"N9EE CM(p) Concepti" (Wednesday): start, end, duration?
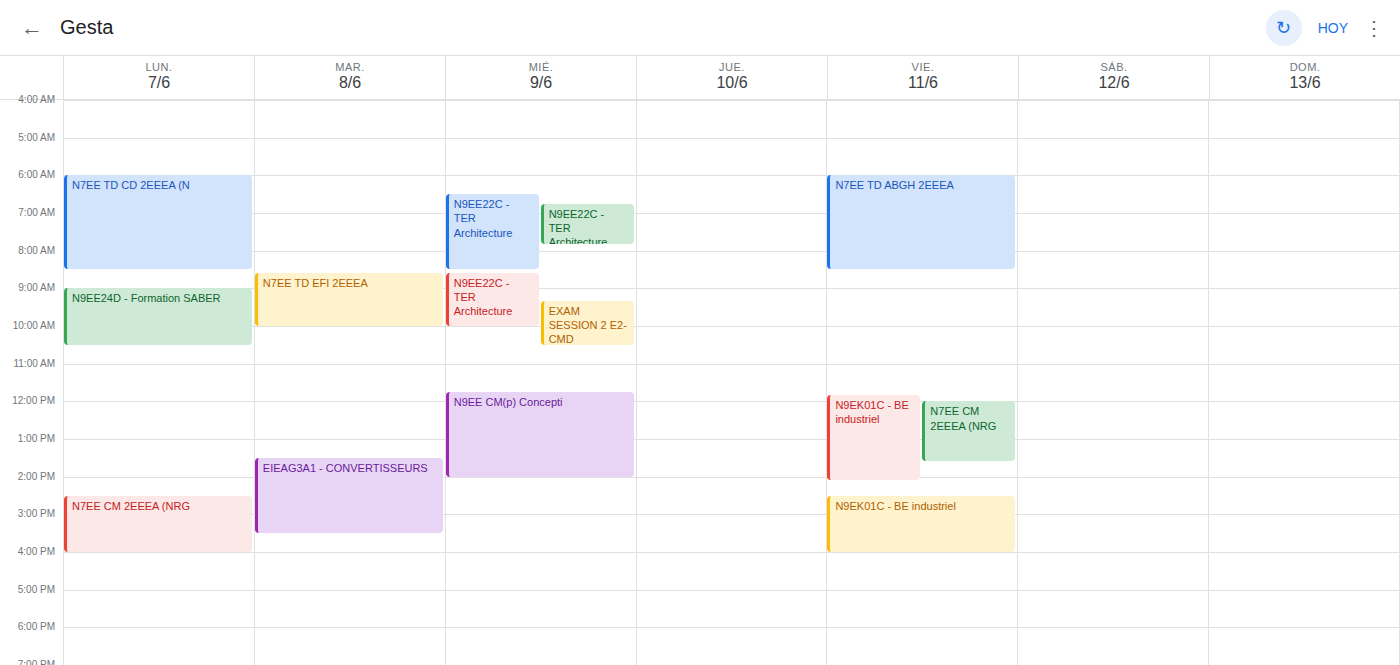
11:45 to 14:00, 2 hours 15 minutes